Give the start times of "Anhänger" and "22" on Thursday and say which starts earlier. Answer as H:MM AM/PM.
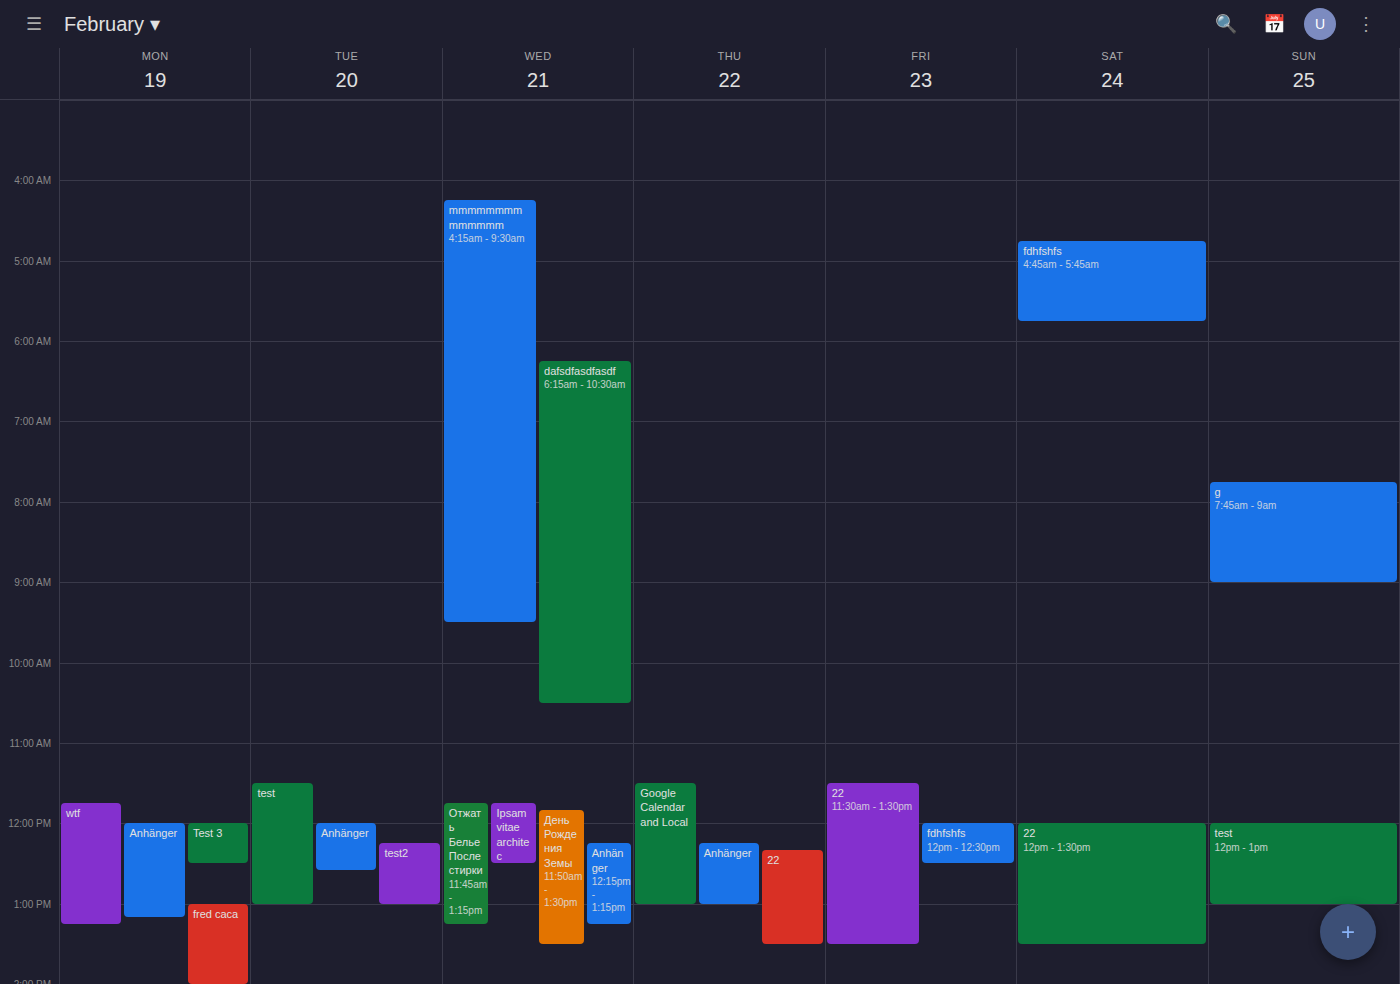
"Anhänger" 12:15 PM; "22" 12:20 PM.